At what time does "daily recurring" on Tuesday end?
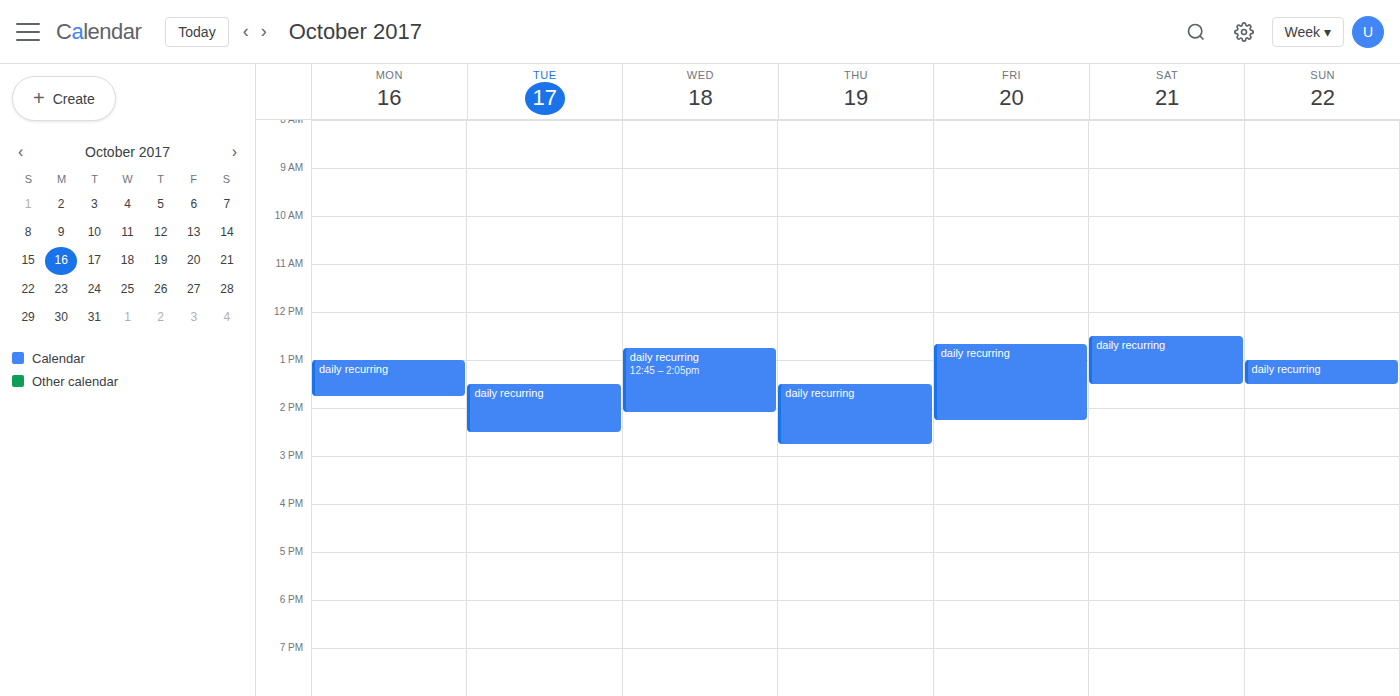
2:30 PM